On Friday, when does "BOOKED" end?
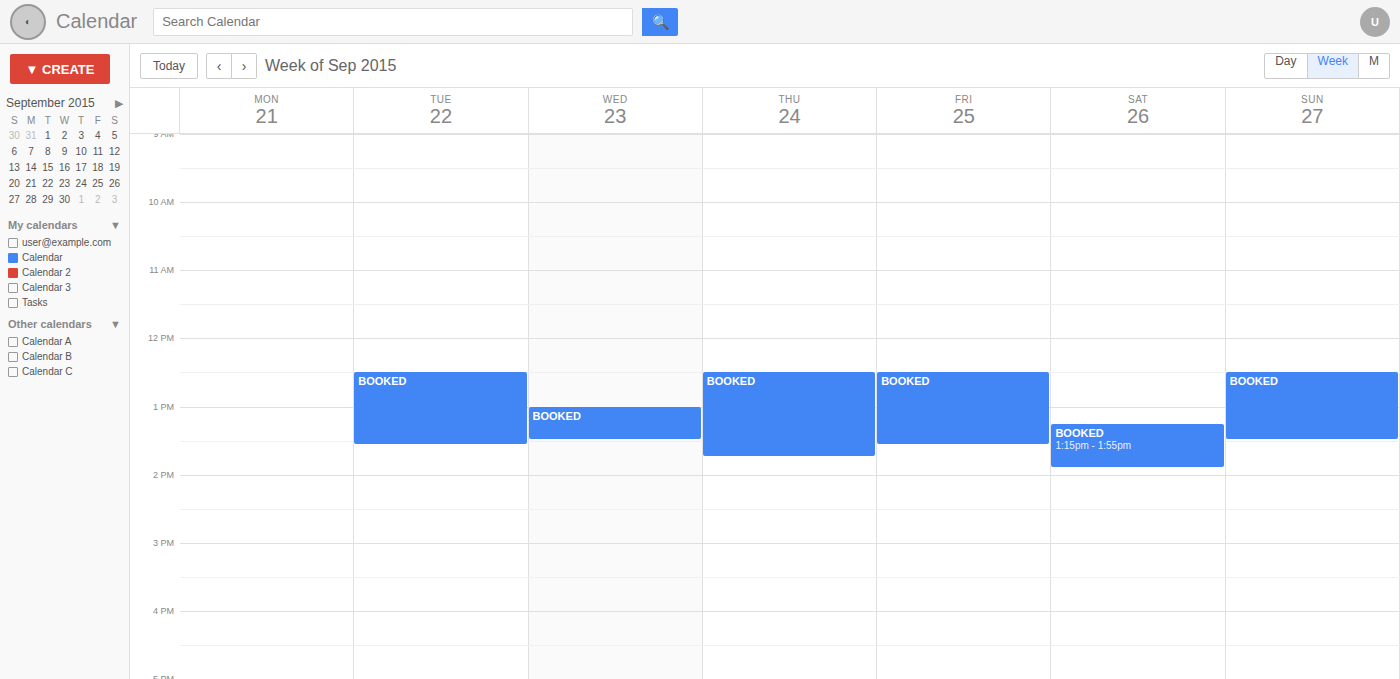
1:35 PM